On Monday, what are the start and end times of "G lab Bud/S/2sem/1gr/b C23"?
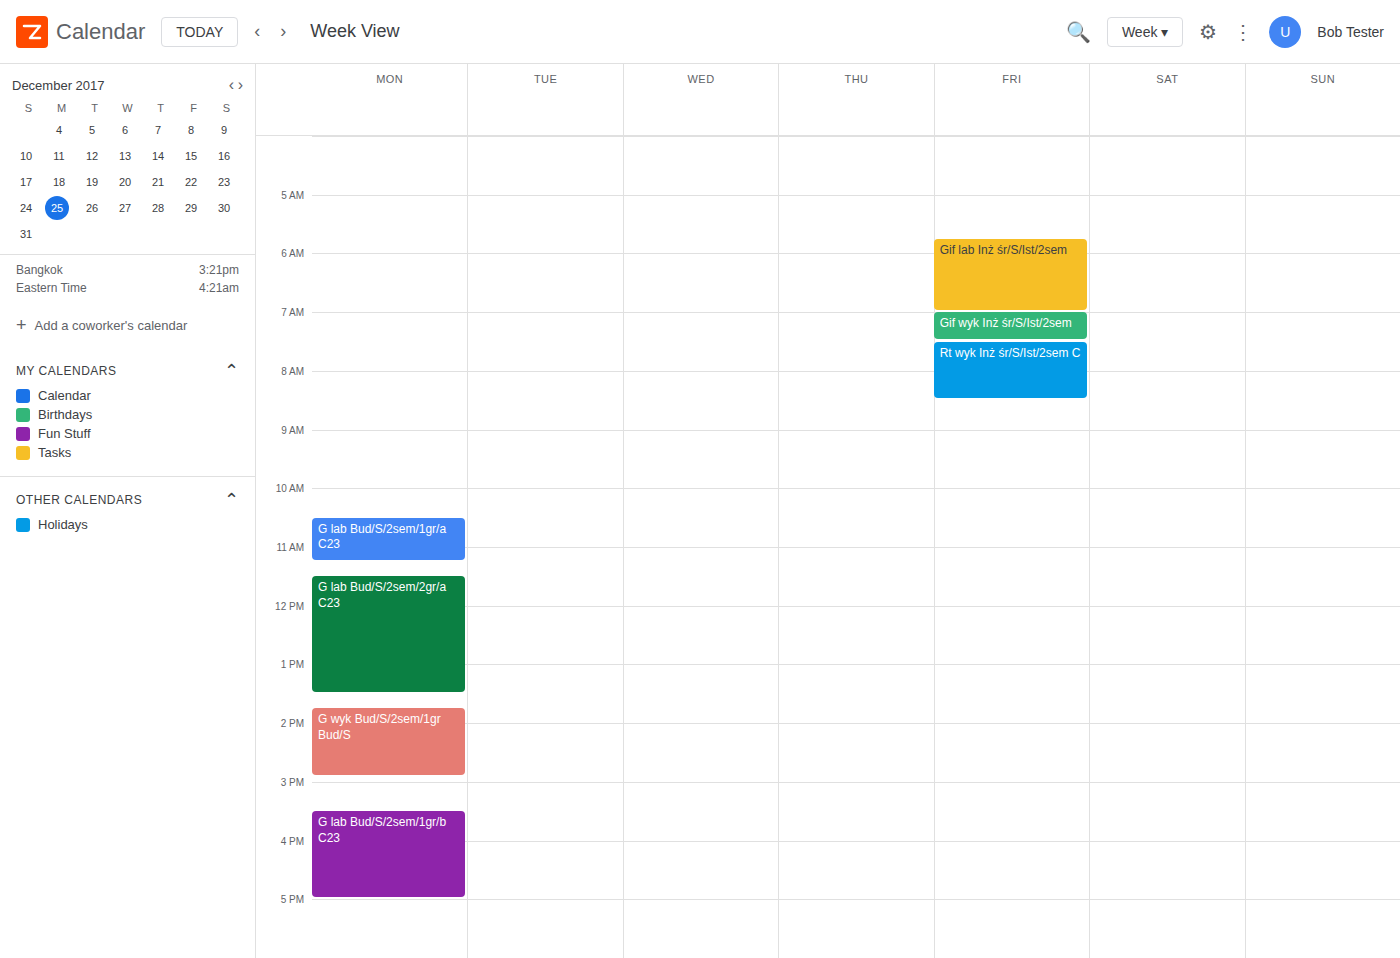
15:30 to 17:00